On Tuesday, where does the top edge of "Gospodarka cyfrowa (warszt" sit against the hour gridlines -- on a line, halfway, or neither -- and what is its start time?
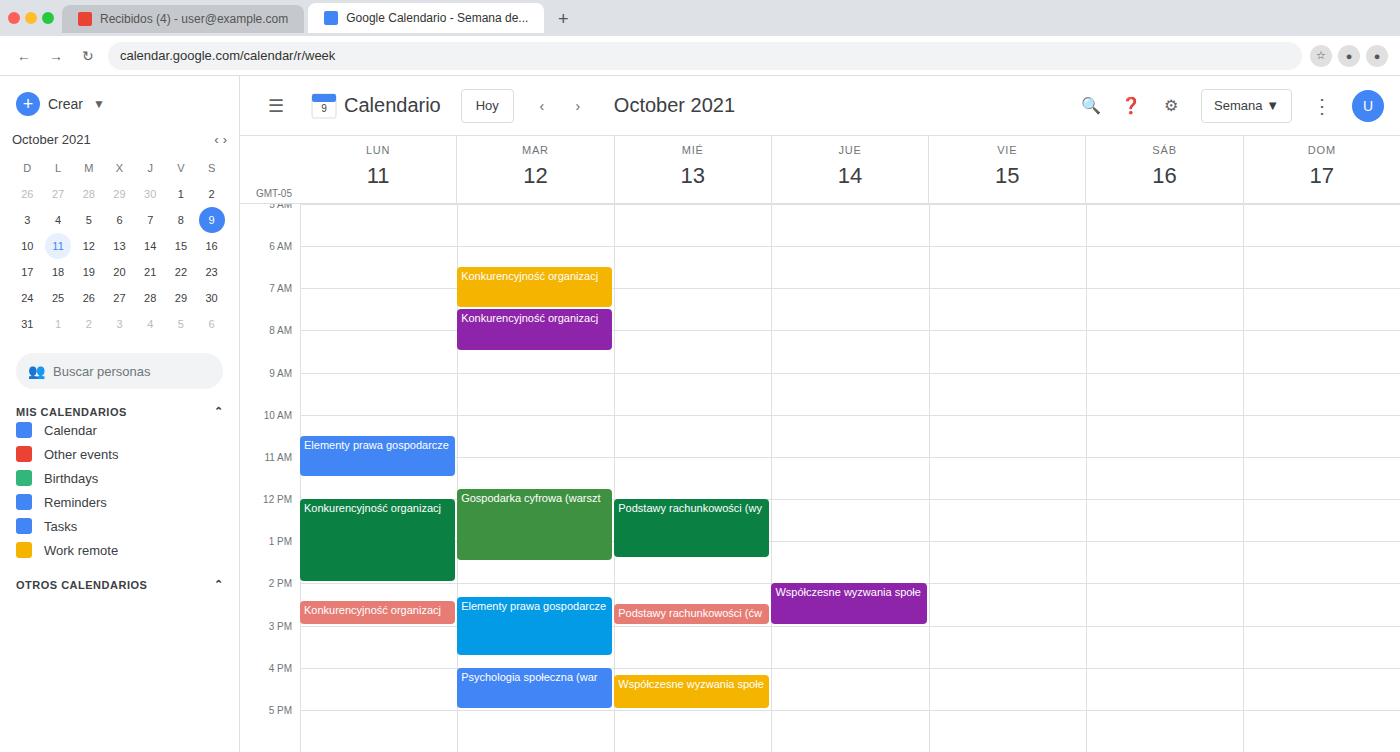
11:45 AM -- neither: three quarters of the way from the 11 AM line to the 12 PM line.